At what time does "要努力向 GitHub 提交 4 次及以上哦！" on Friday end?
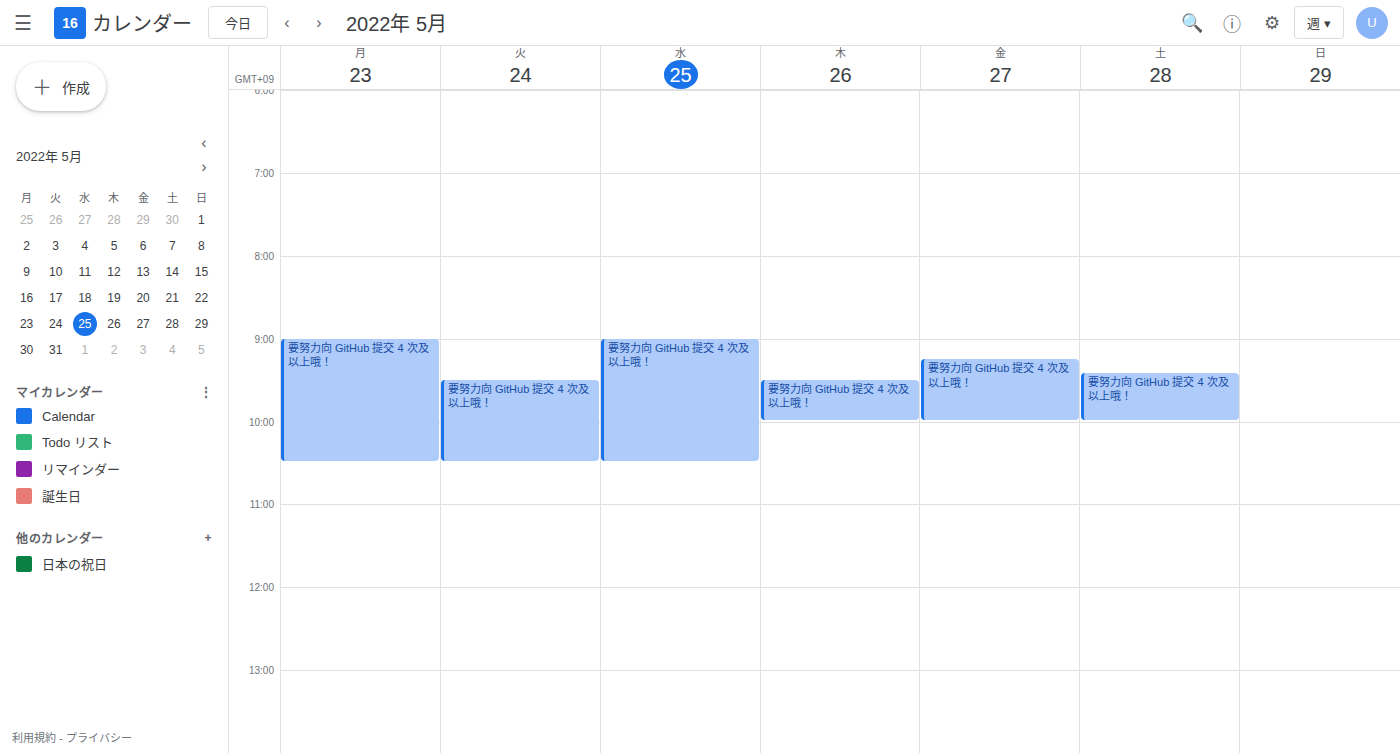
10:00 AM